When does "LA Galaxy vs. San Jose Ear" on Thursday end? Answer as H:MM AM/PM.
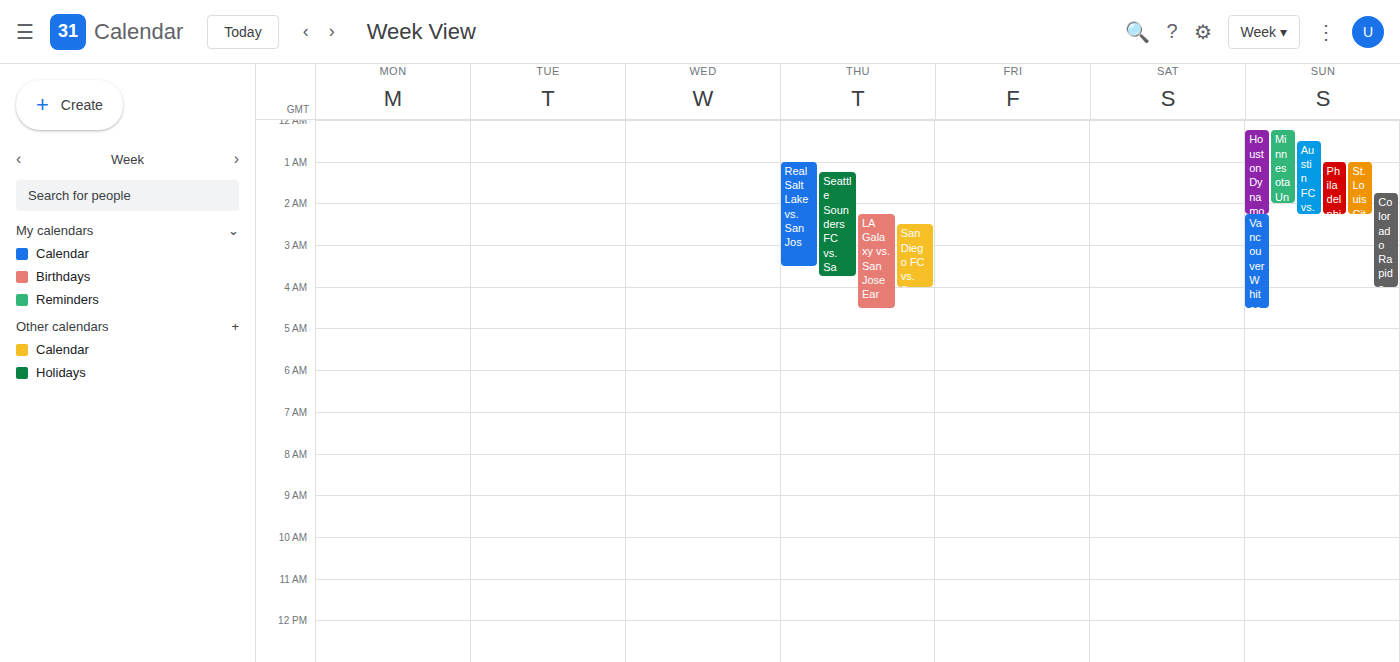
4:30 AM